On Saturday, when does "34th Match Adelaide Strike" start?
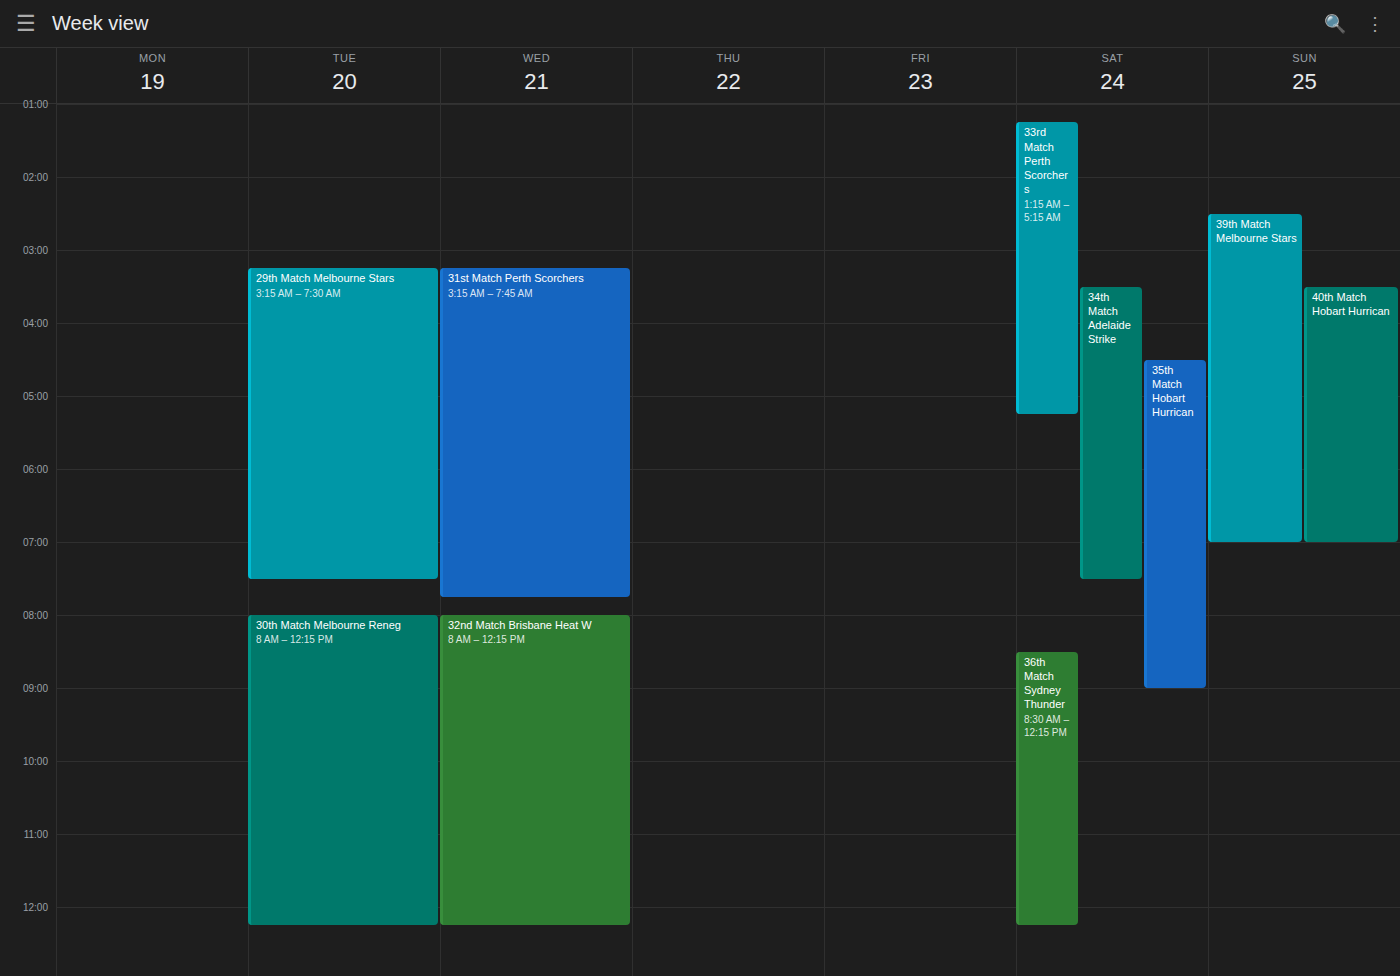
3:30 AM